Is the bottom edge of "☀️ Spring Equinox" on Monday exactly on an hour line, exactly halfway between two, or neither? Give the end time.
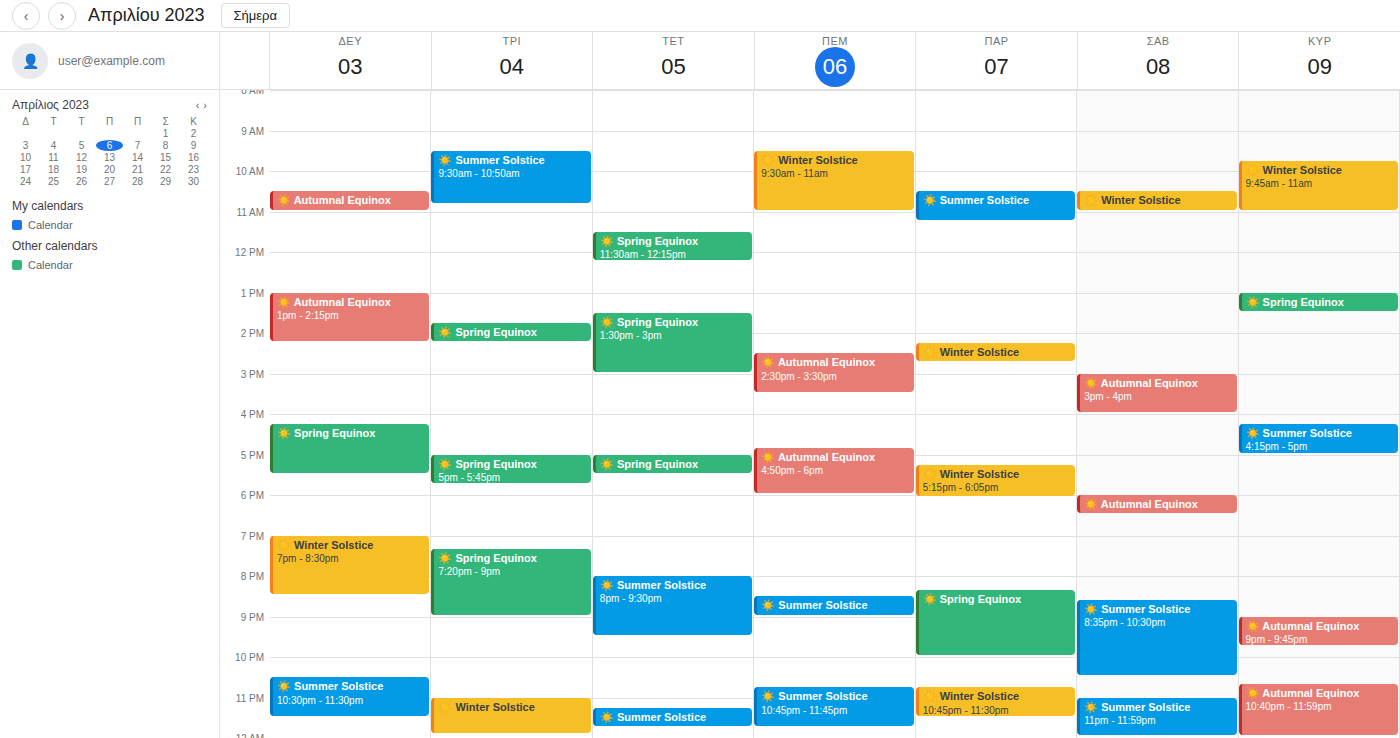
5:30 PM -- halfway between the 5 PM and 6 PM lines.